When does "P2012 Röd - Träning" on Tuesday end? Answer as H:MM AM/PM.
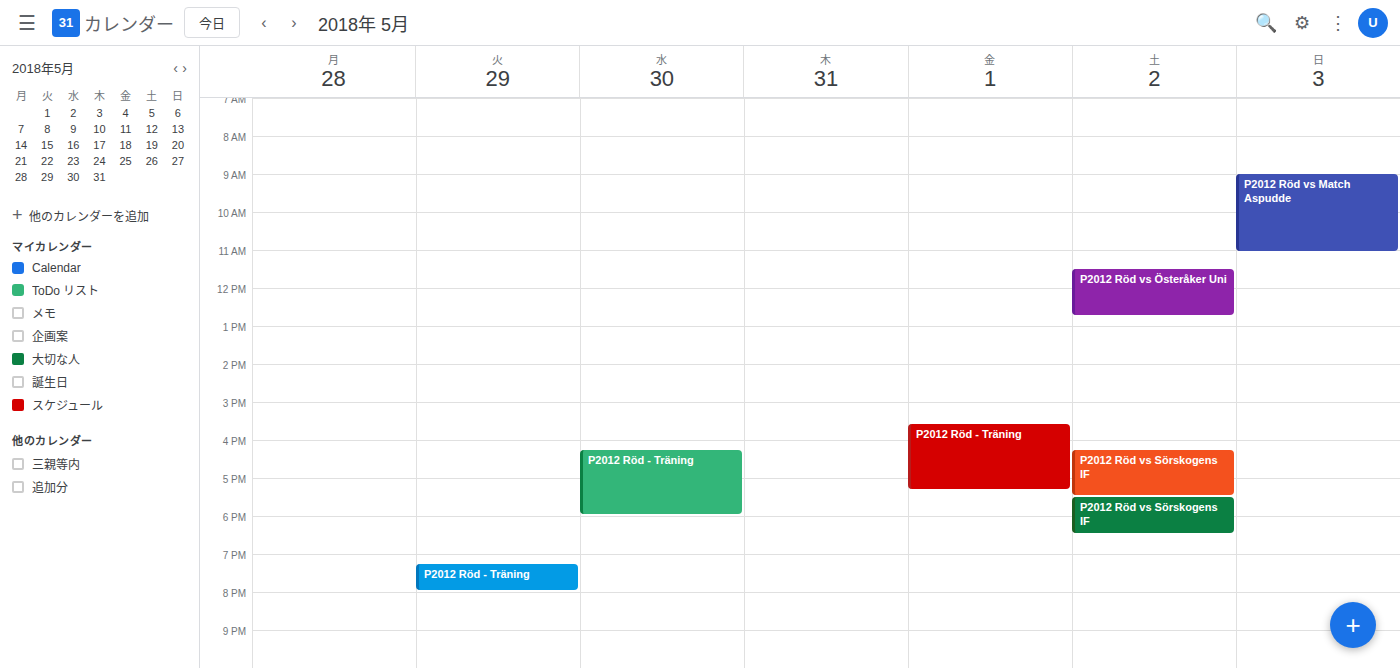
8:00 PM